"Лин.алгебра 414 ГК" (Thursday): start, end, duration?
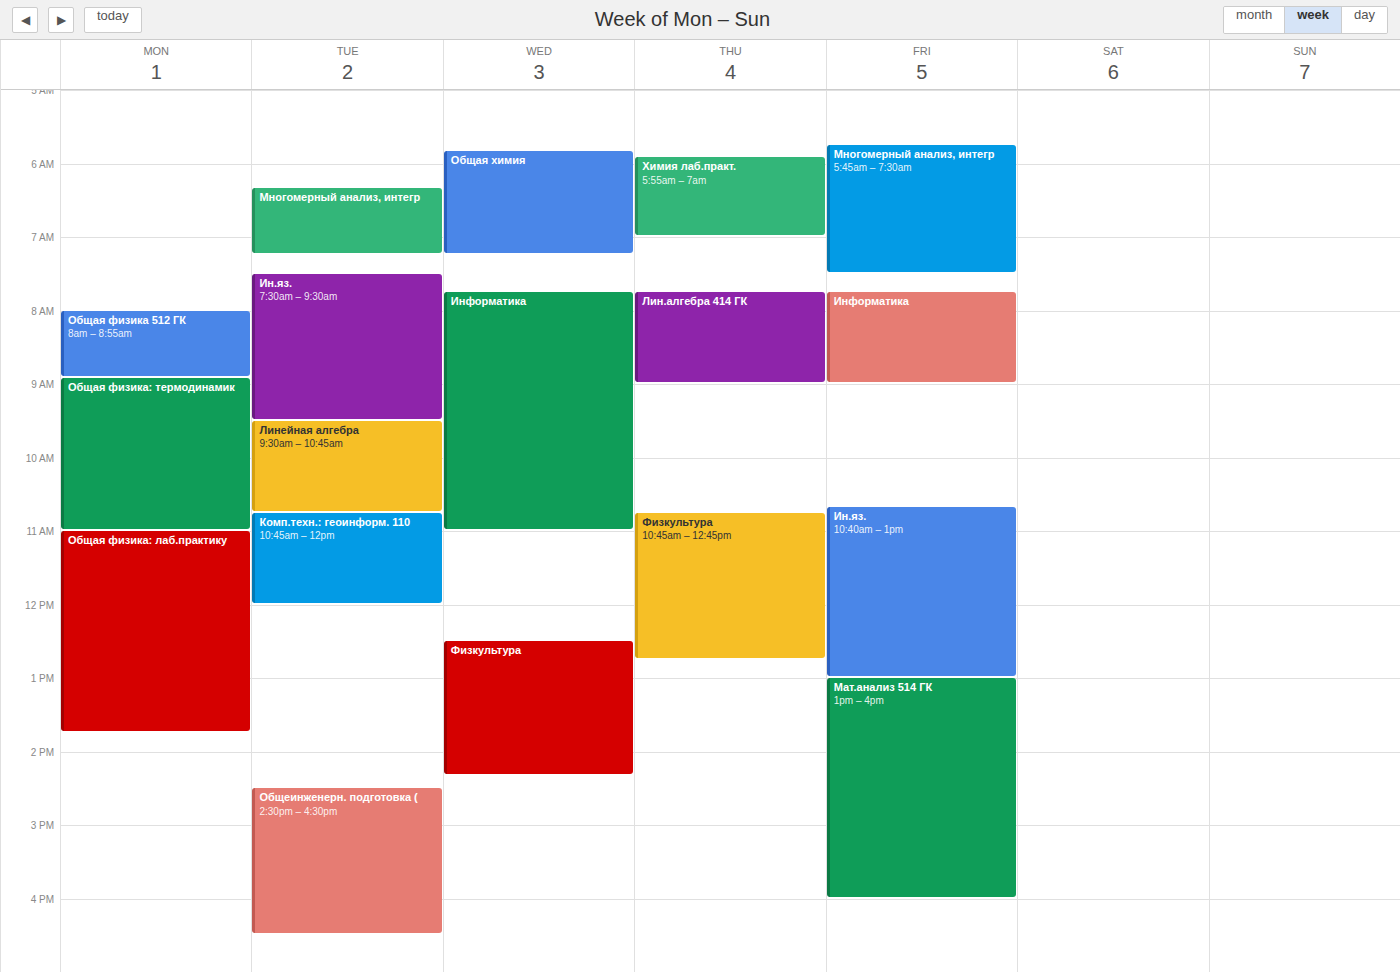
7:45 AM to 9:00 AM, 1 hour 15 minutes